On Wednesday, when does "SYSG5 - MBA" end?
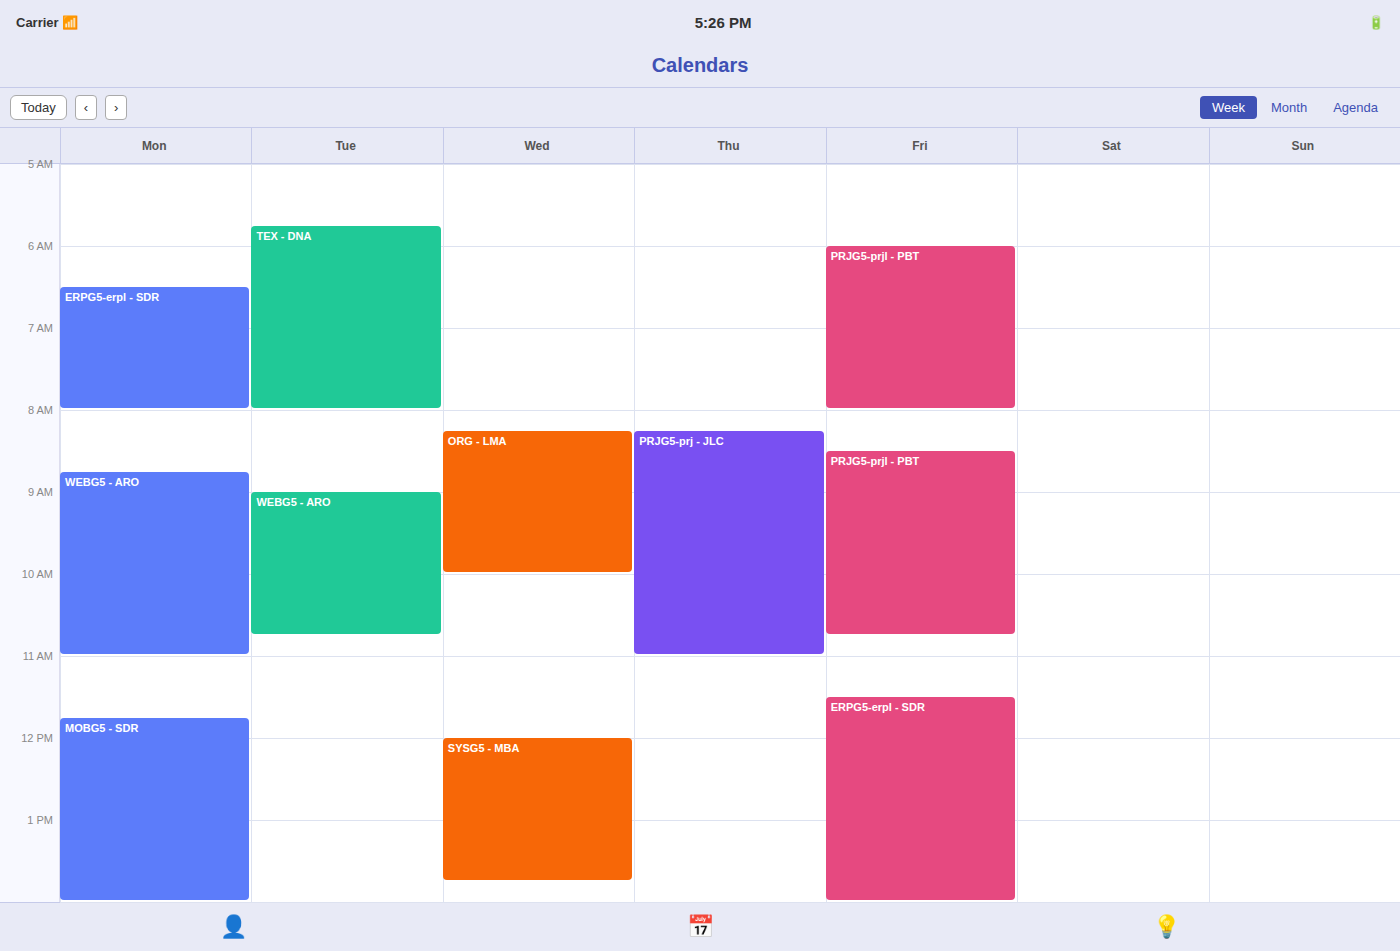
1:45 PM